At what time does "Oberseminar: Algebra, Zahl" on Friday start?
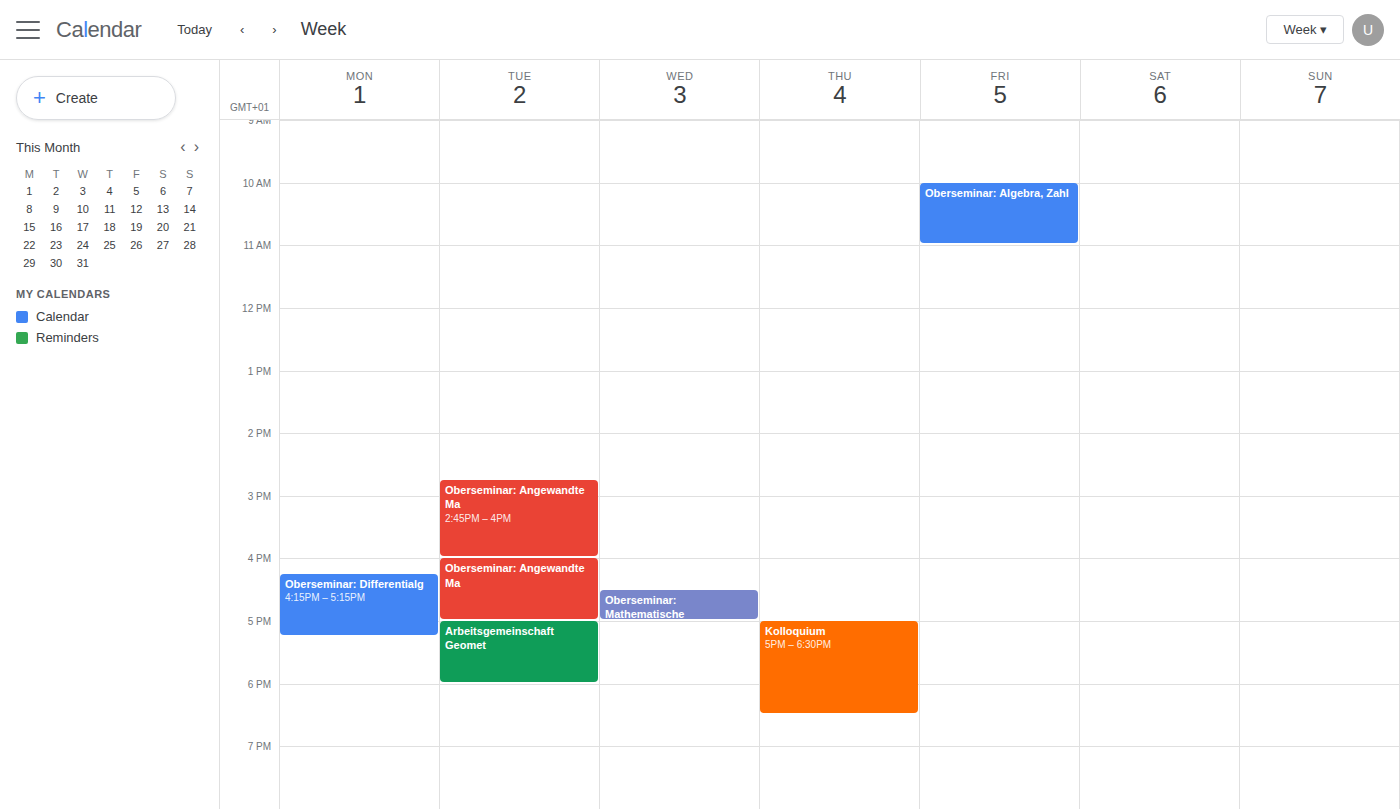
10:00 AM